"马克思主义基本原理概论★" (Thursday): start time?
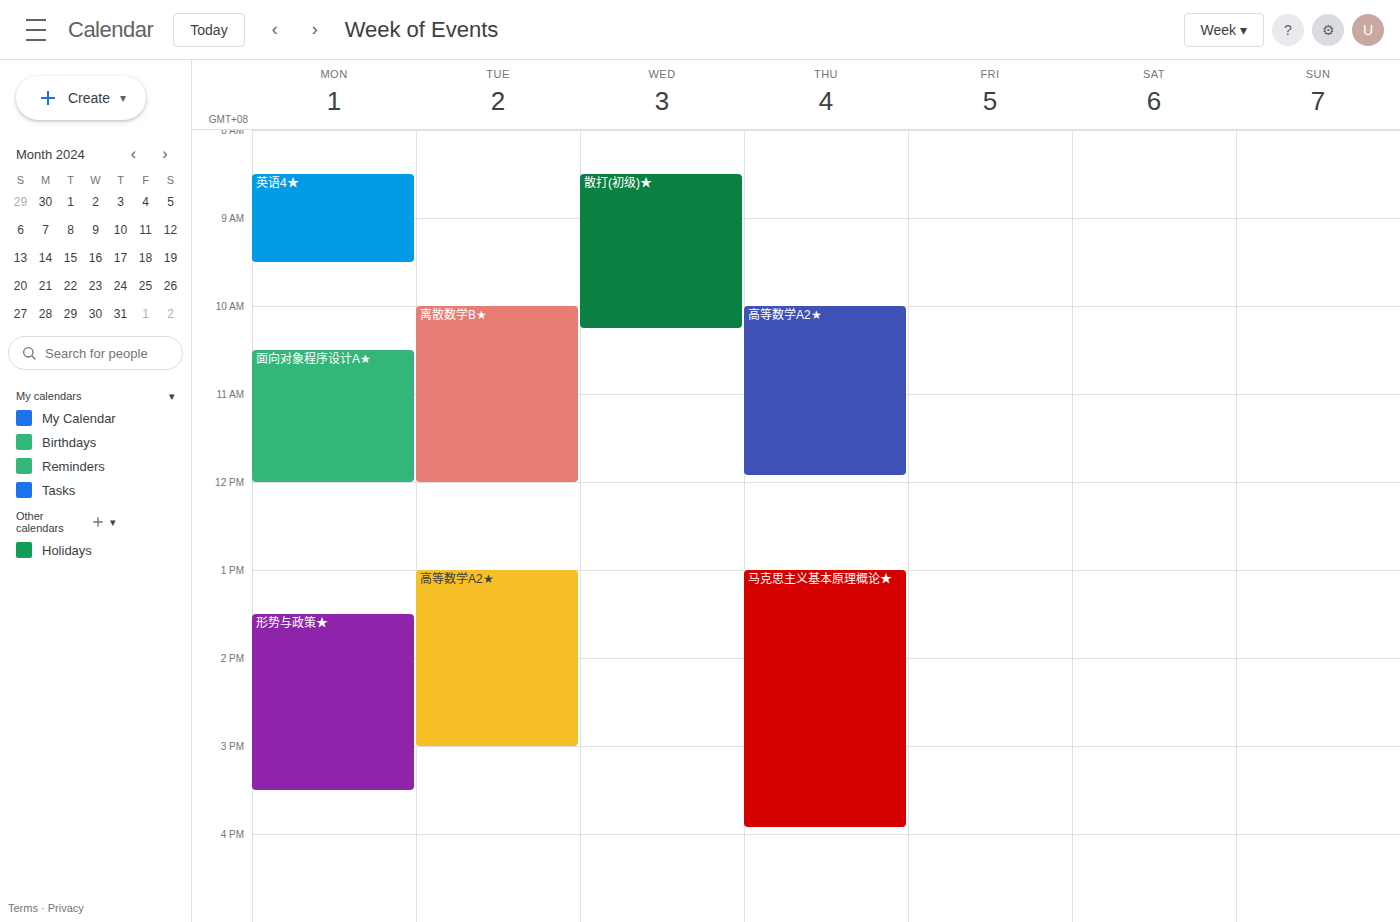
1:00 PM